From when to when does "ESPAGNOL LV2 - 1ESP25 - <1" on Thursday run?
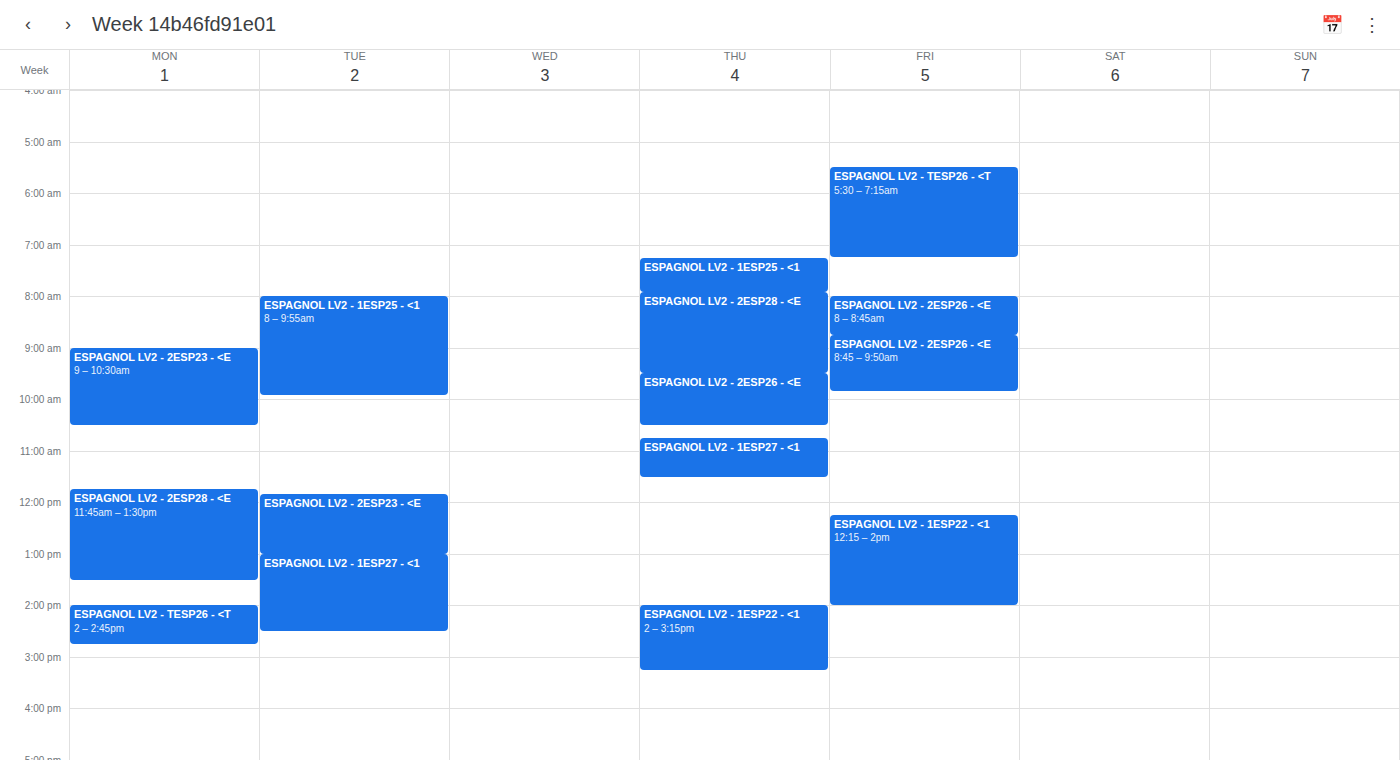
7:15 AM to 7:55 AM